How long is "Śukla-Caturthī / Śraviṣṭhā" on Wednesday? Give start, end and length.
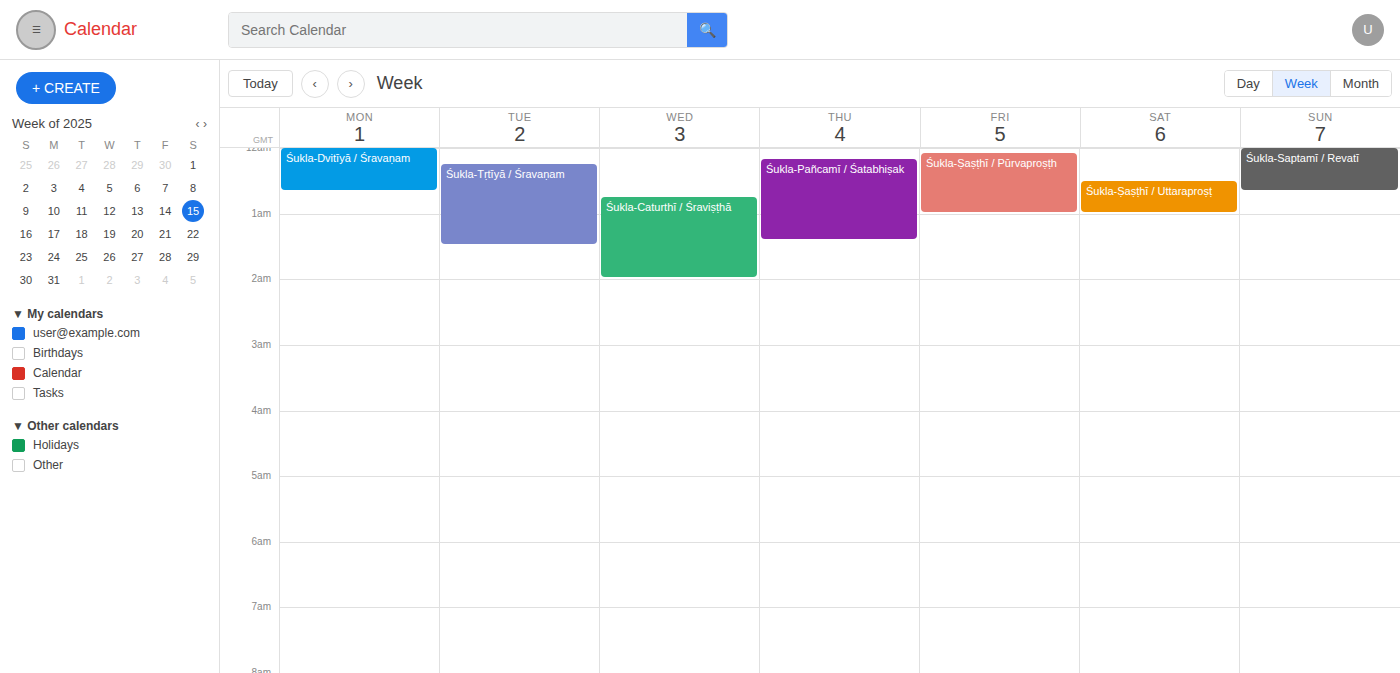
12:45 AM to 2:00 AM, 1 hour 15 minutes